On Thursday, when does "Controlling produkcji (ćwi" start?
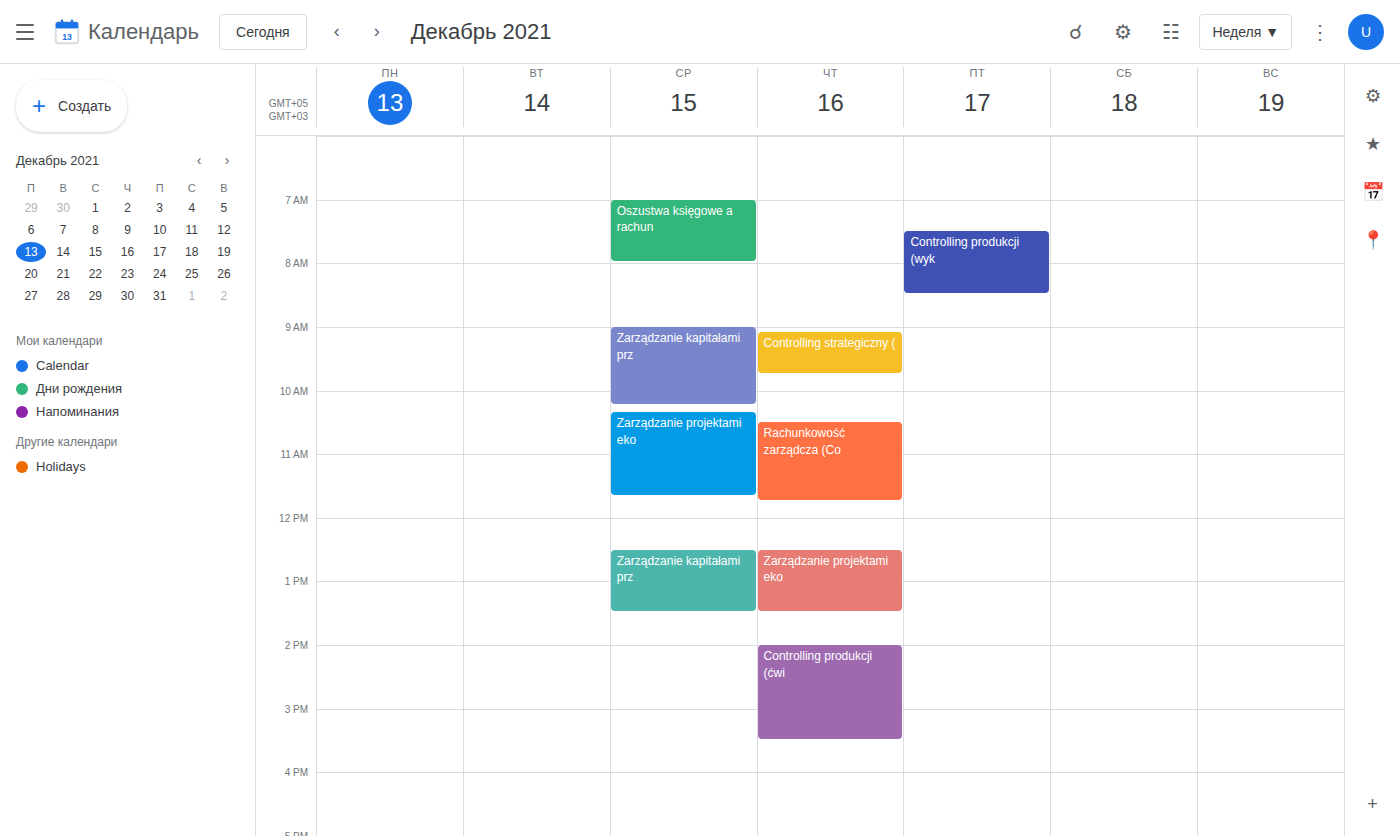
2:00 PM